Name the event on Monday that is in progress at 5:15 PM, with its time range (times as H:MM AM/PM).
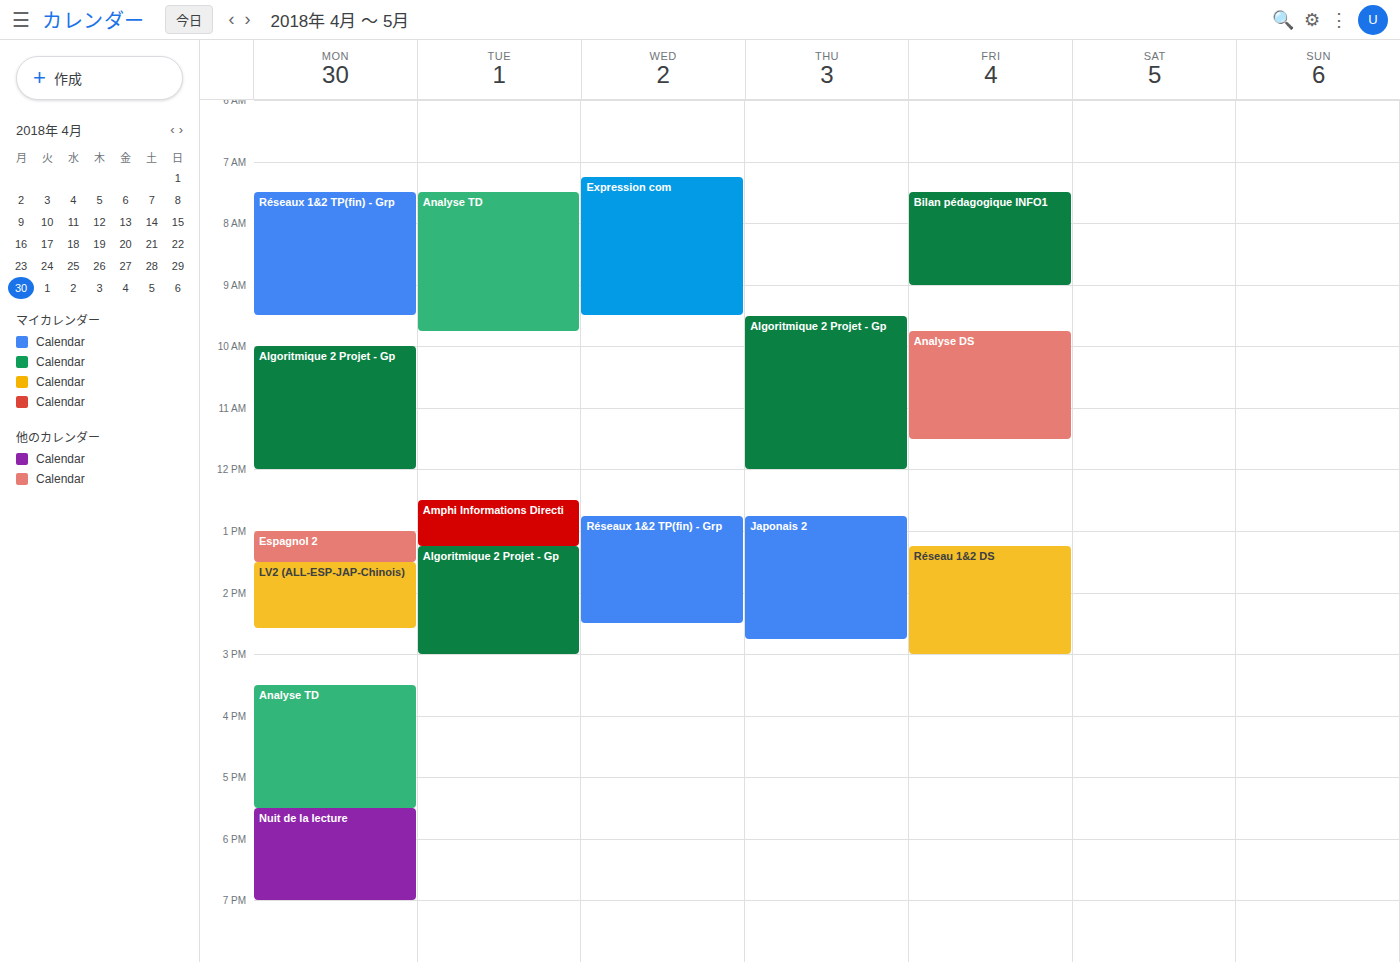
"Analyse TD", 3:30 PM to 5:30 PM